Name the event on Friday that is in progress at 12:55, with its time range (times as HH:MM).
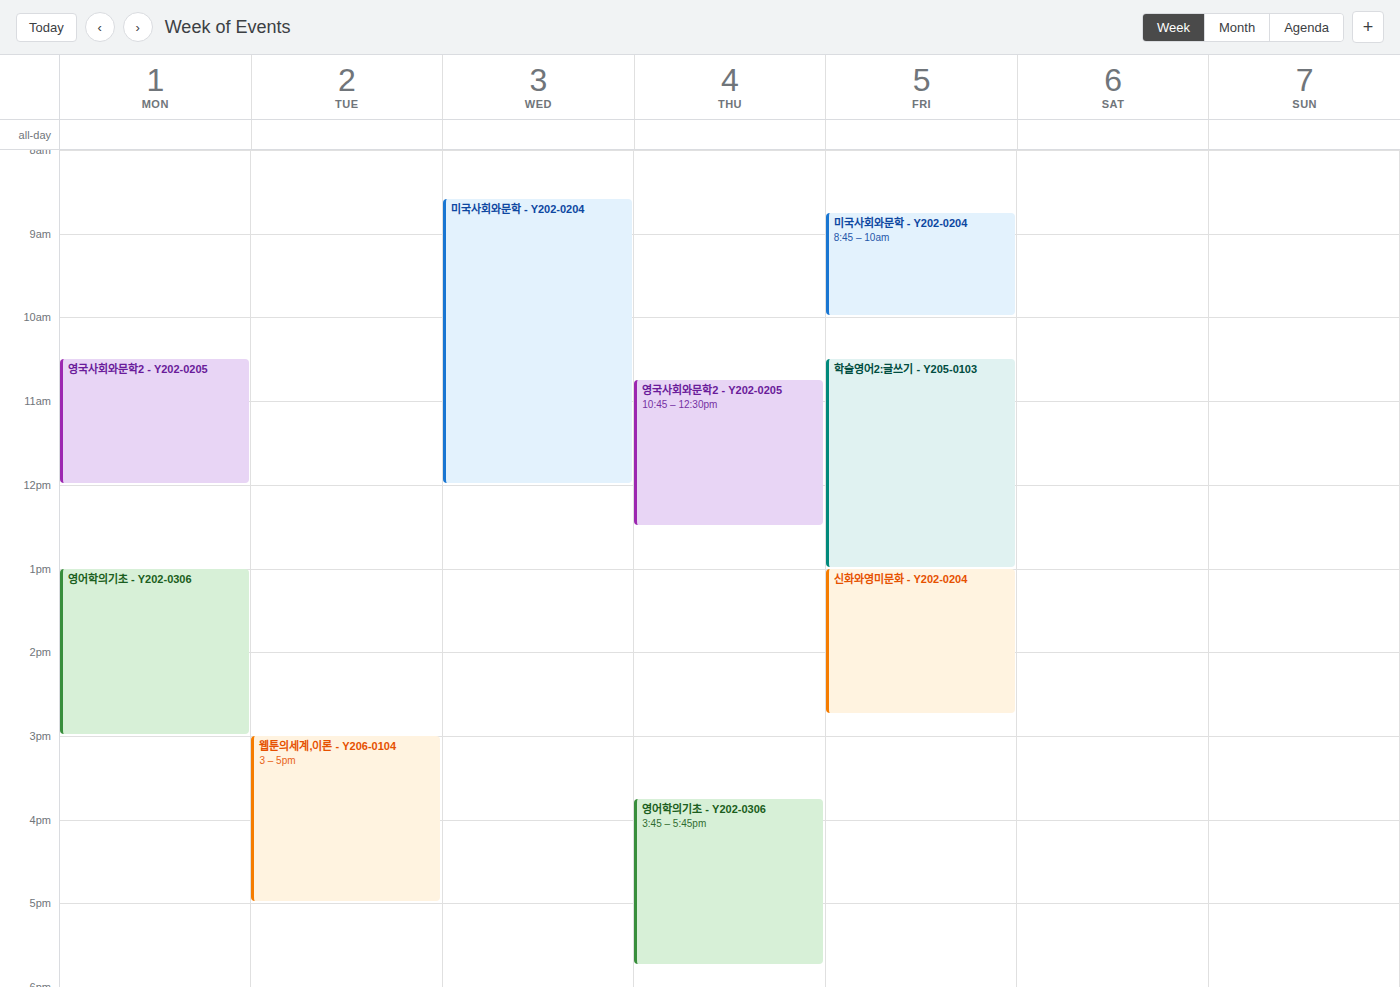
"학술영어2:글쓰기 - Y205-0103", 10:30 to 13:00